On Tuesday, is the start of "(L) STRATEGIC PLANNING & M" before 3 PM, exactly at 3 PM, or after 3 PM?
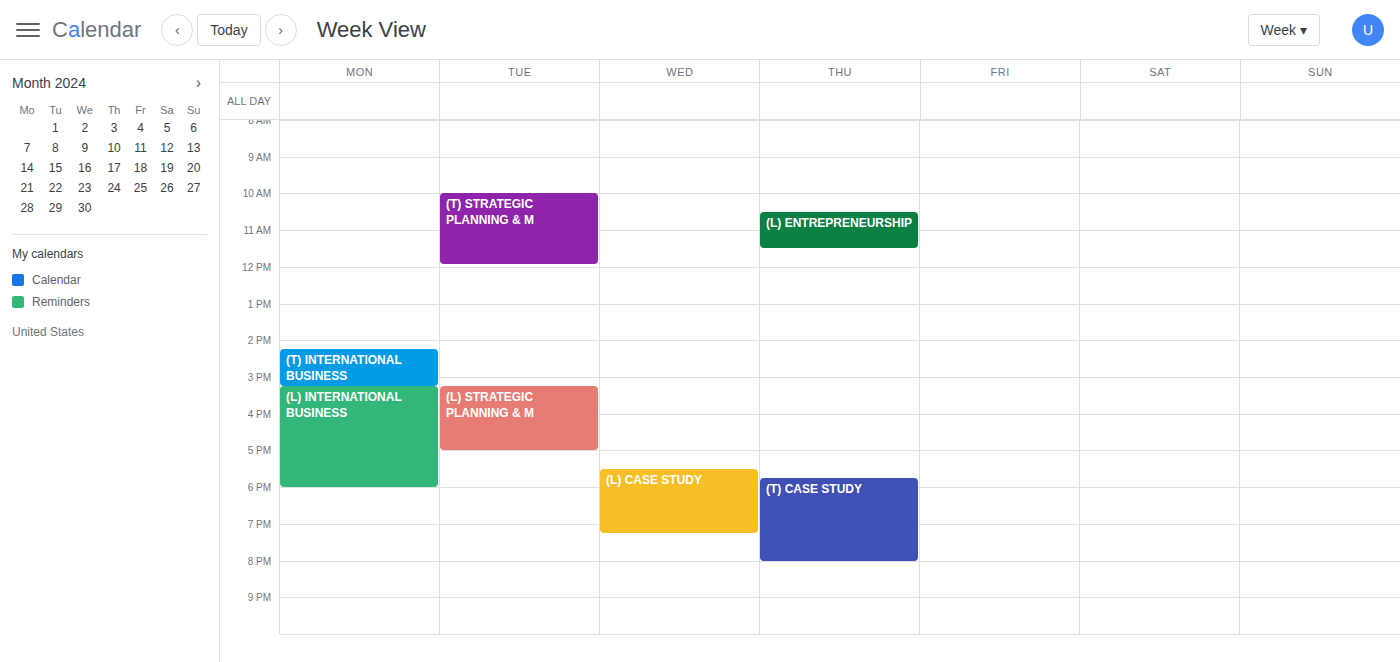
3:15 PM -- after 3 PM, 15 minutes below the 3 PM line.